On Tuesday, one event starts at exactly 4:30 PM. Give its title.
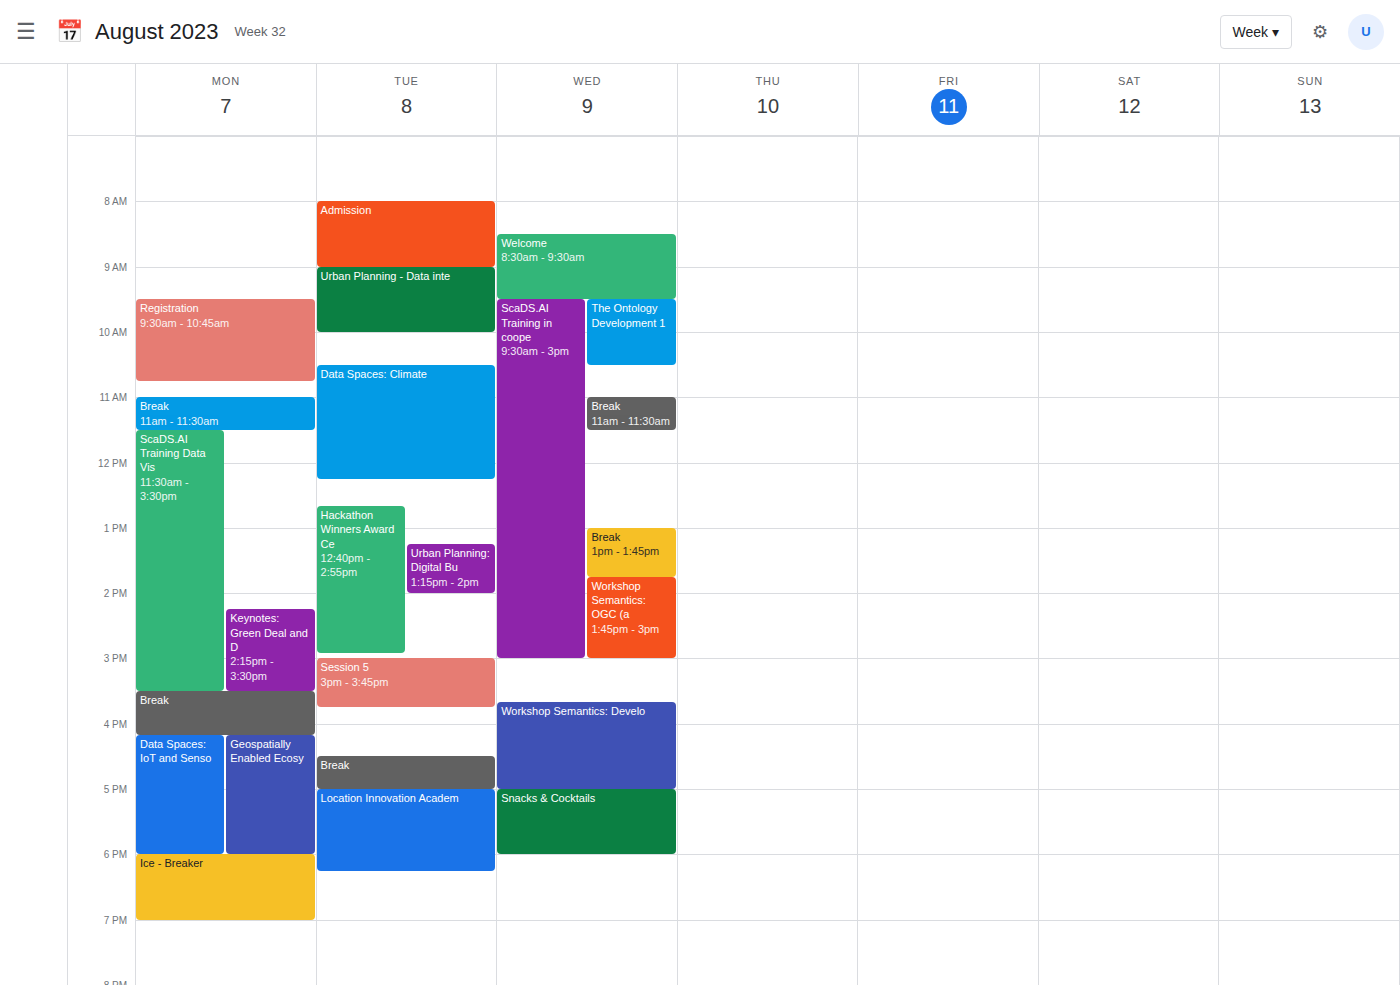
"Break"